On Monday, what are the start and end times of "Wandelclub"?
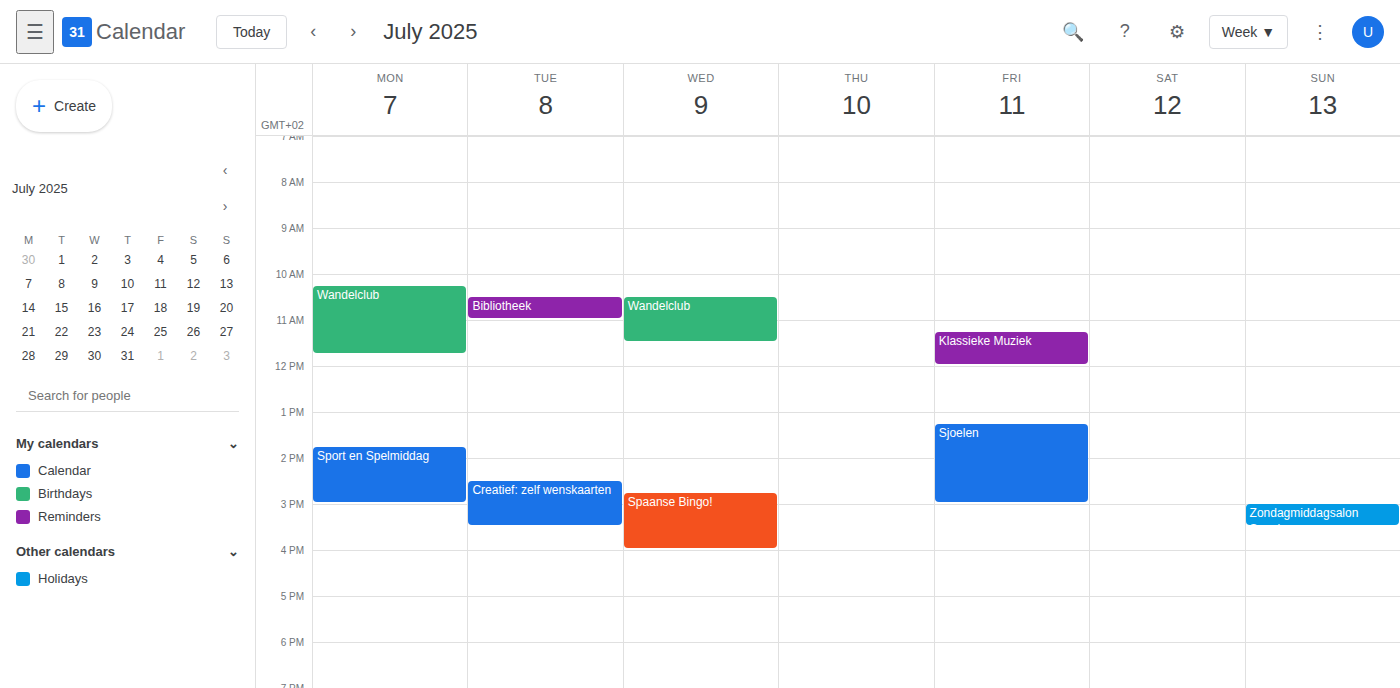
10:15 to 11:45